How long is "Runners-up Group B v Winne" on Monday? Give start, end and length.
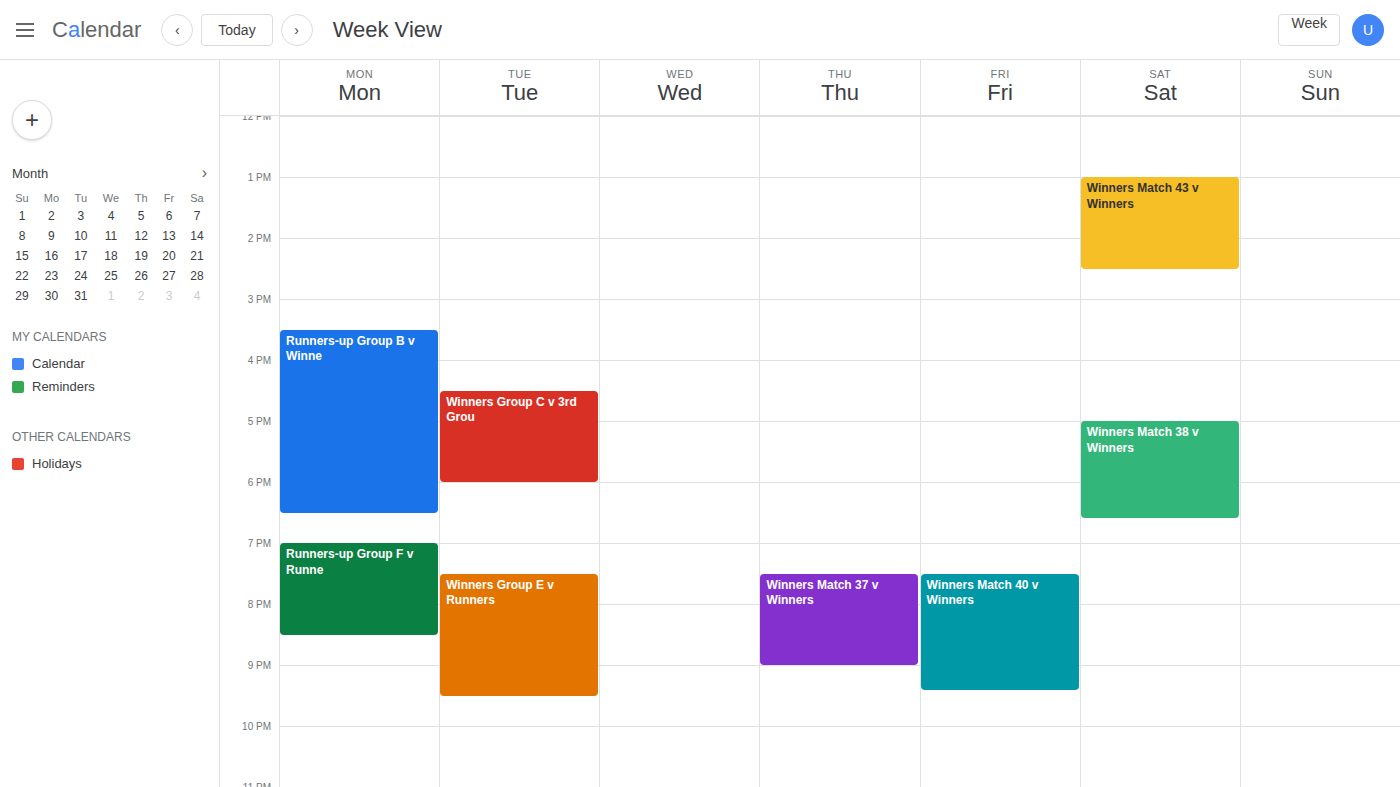
3:30 PM to 6:30 PM, 3 hours